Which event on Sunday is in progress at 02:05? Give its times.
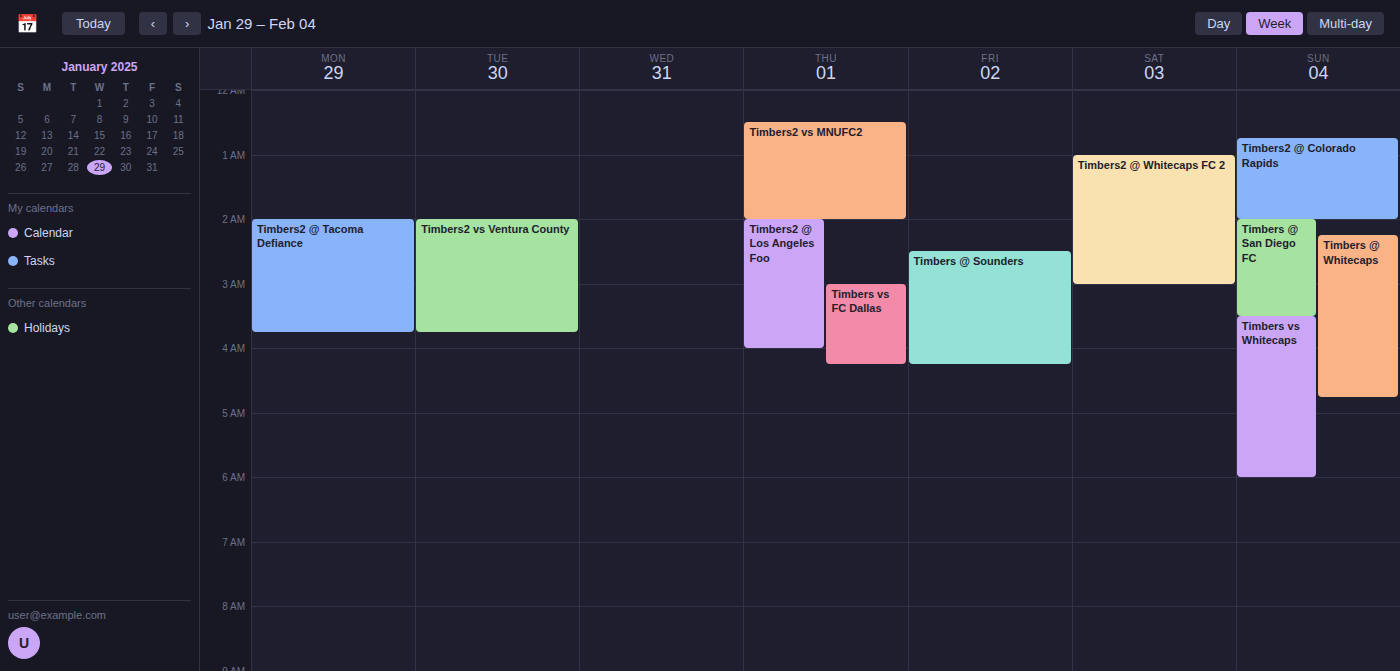
"Timbers @ San Diego FC", 02:00 to 03:30